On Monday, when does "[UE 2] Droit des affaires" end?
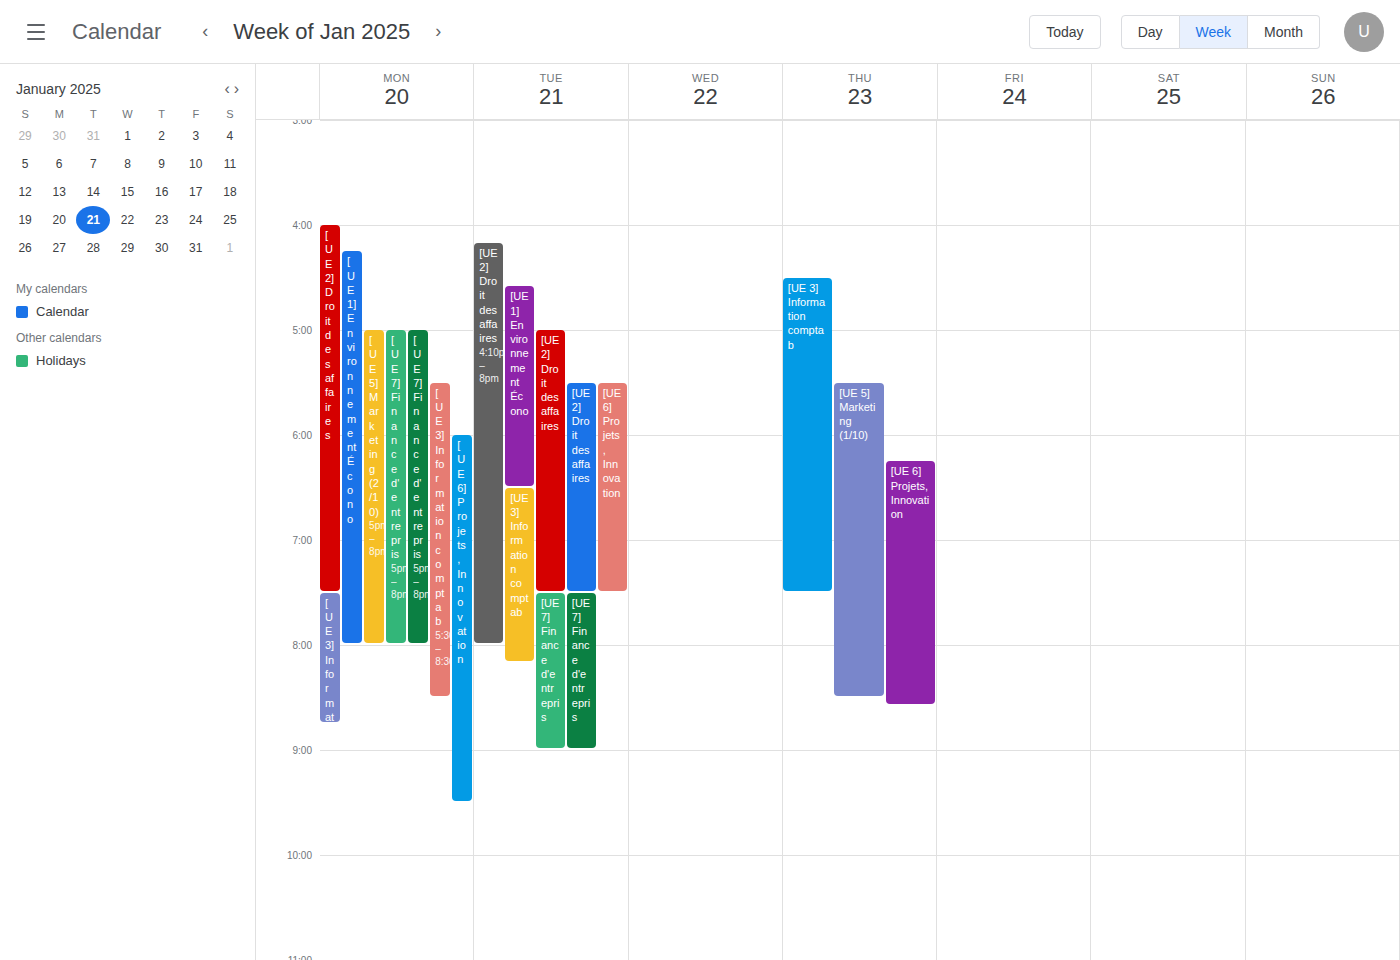
7:30 PM